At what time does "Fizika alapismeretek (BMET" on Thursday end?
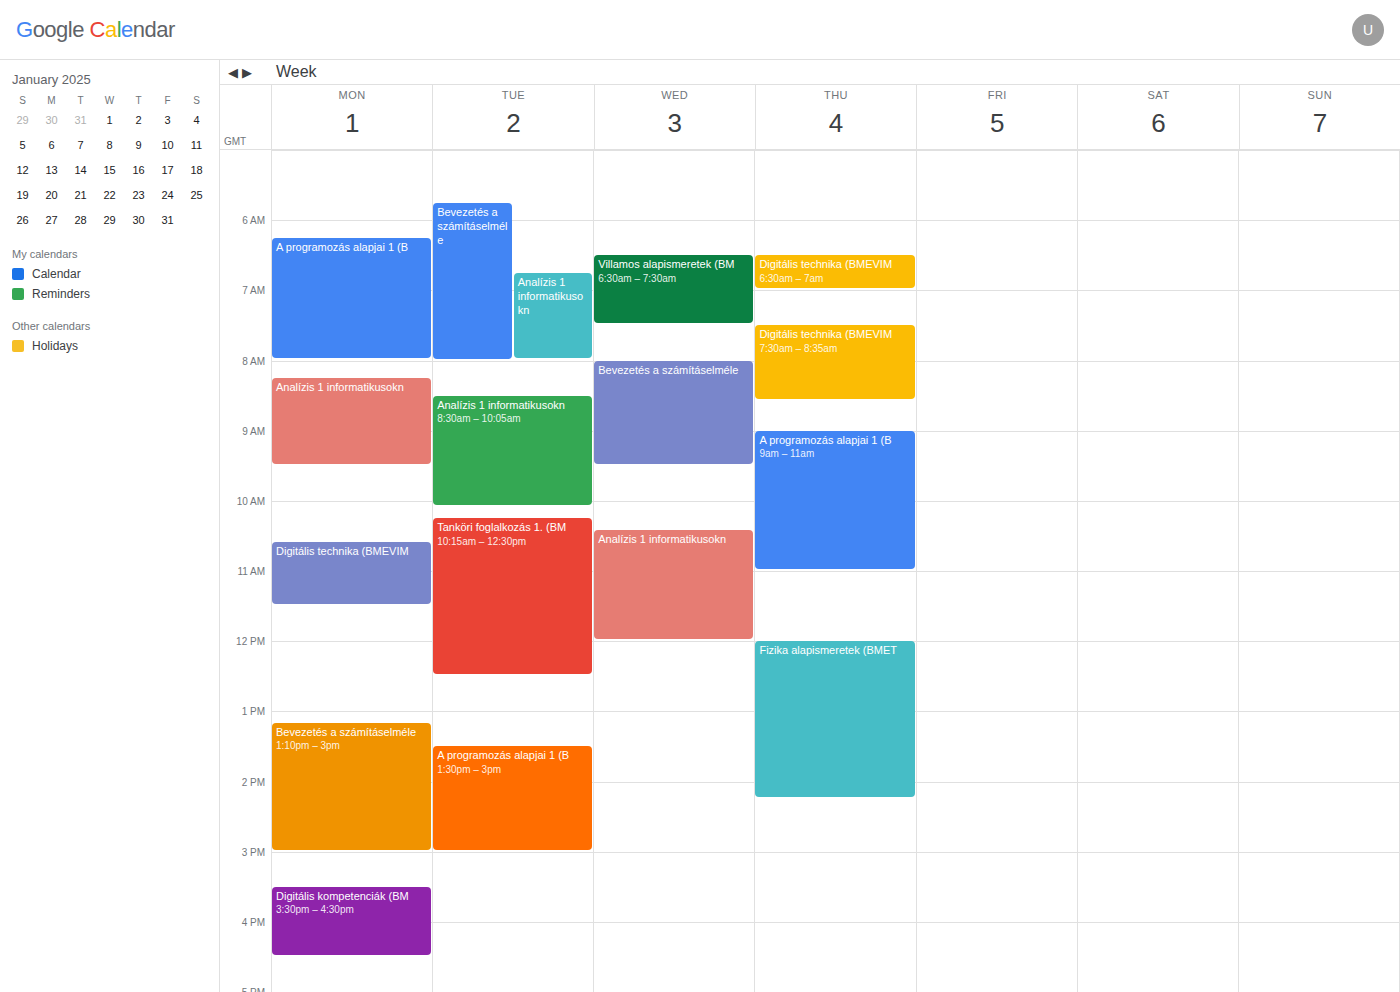
2:15 PM